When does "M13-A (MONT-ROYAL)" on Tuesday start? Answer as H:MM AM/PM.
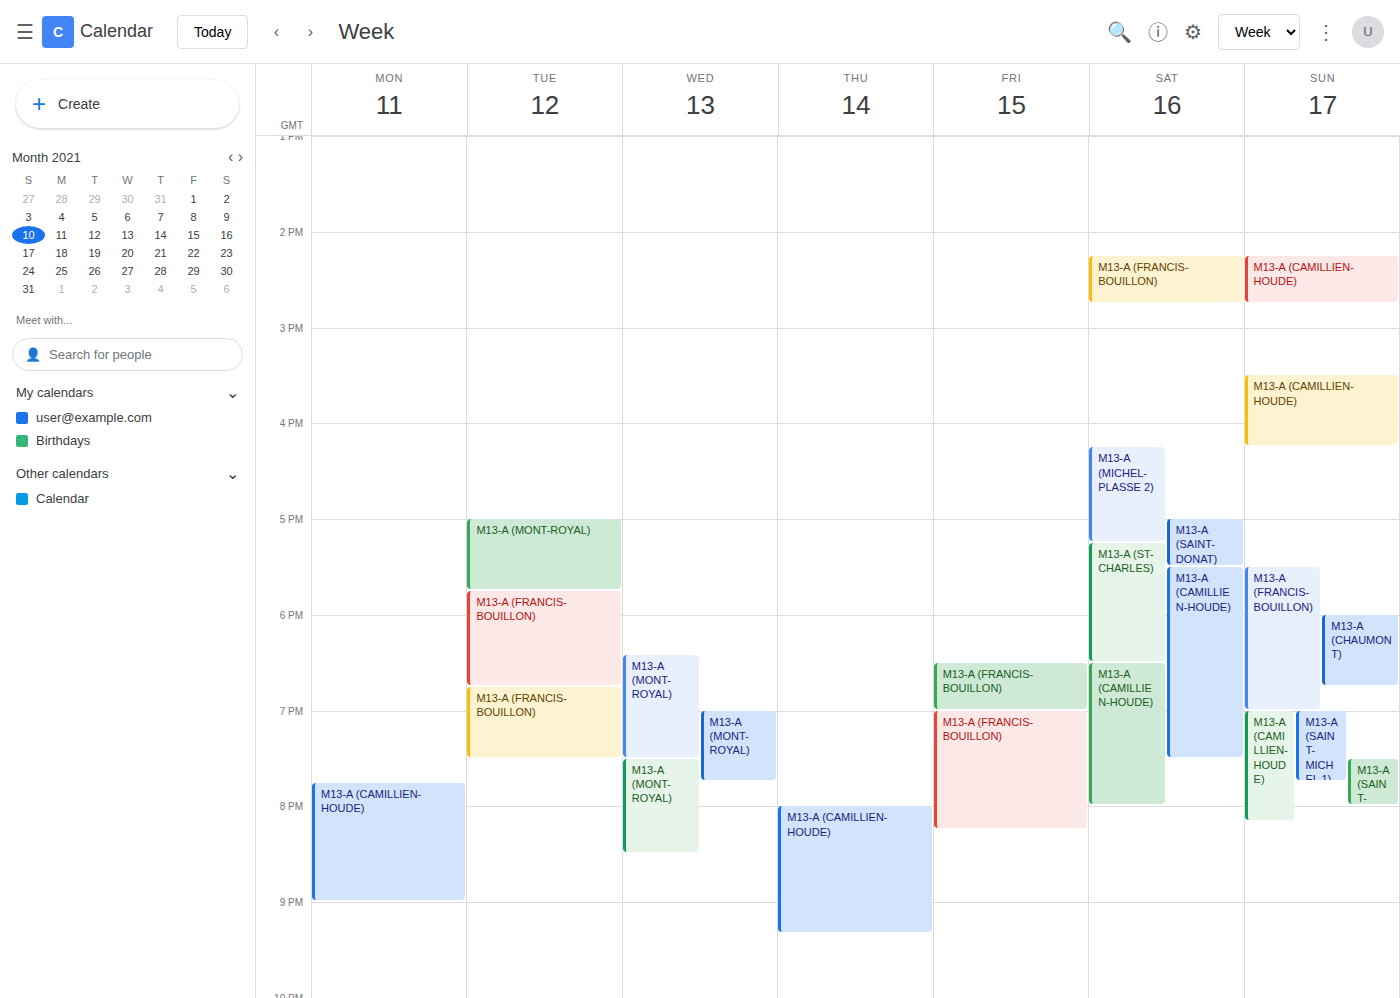
5:00 PM